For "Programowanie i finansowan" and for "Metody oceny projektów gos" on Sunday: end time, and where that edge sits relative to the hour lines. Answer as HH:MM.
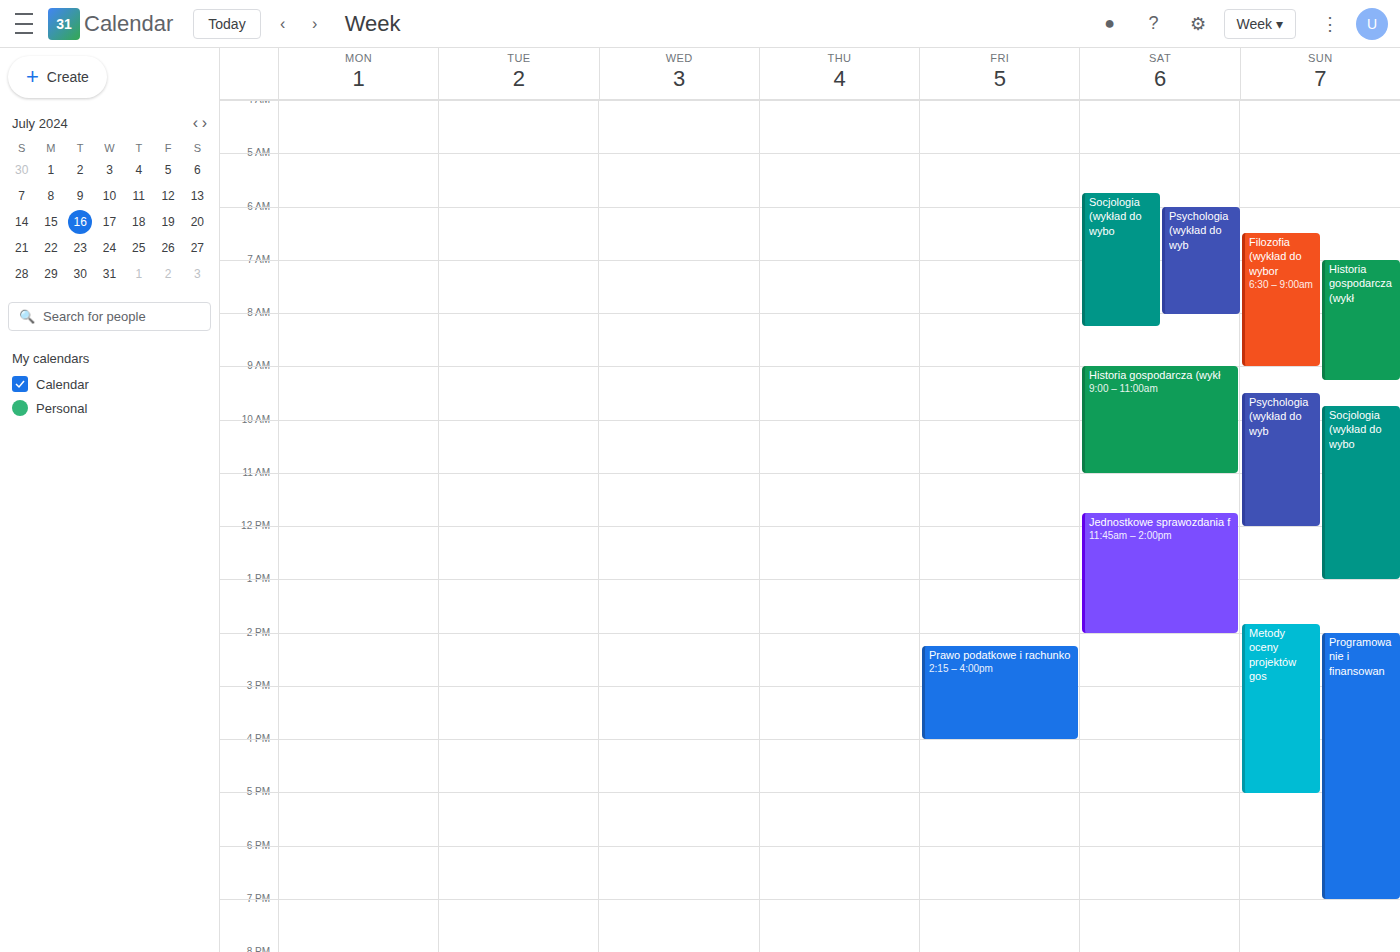
"Programowanie i finansowan": 19:00, exactly on the 19:00 line. "Metody oceny projektów gos": 17:00, exactly on the 17:00 line.